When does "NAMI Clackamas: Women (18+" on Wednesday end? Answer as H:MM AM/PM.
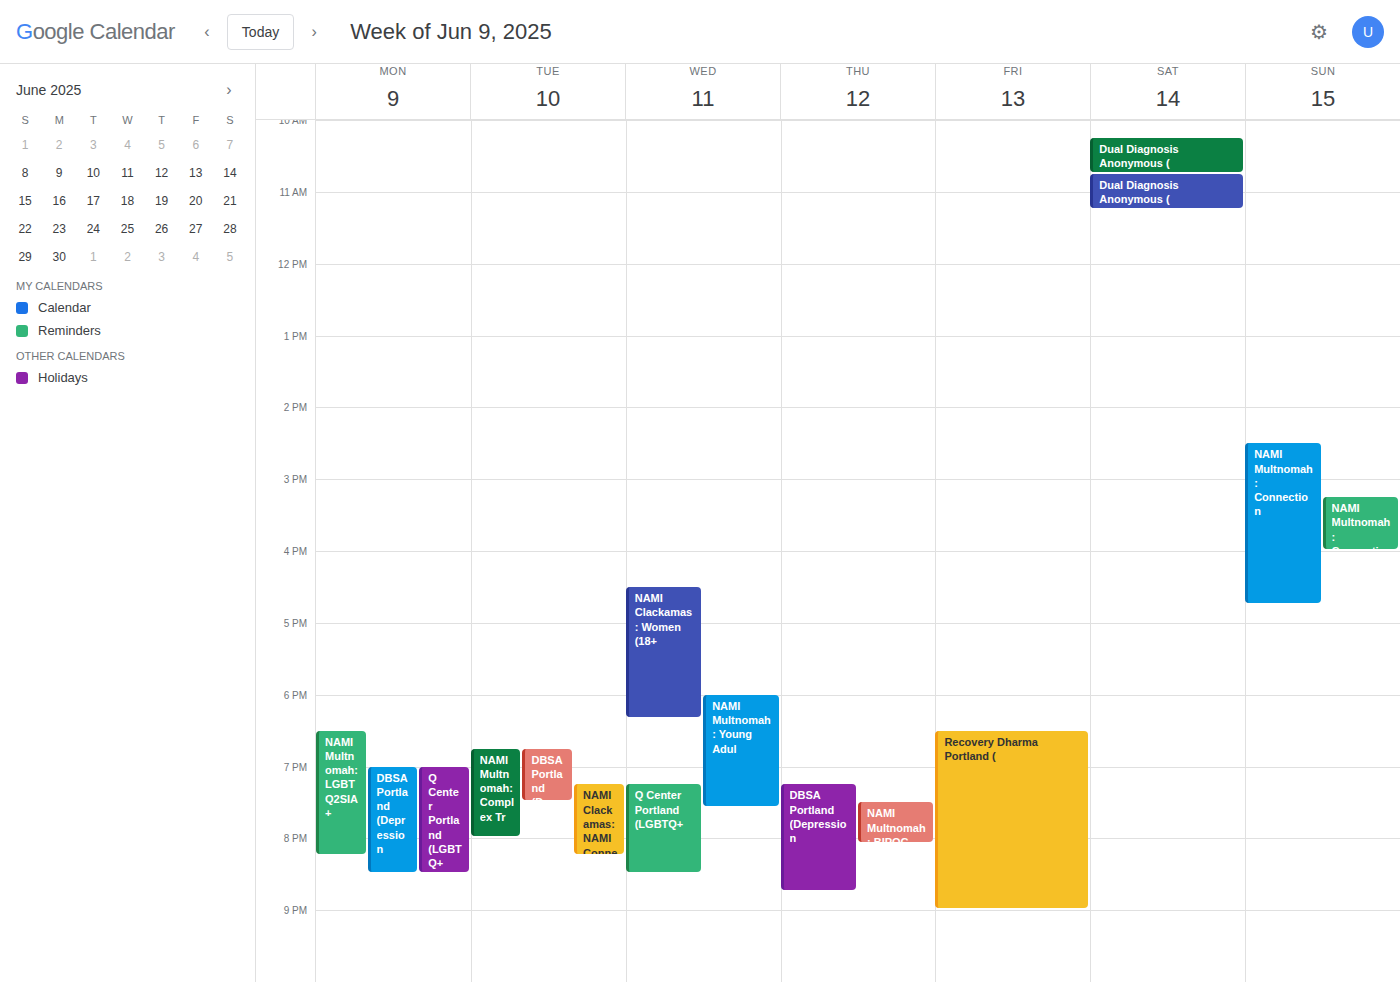
6:20 PM